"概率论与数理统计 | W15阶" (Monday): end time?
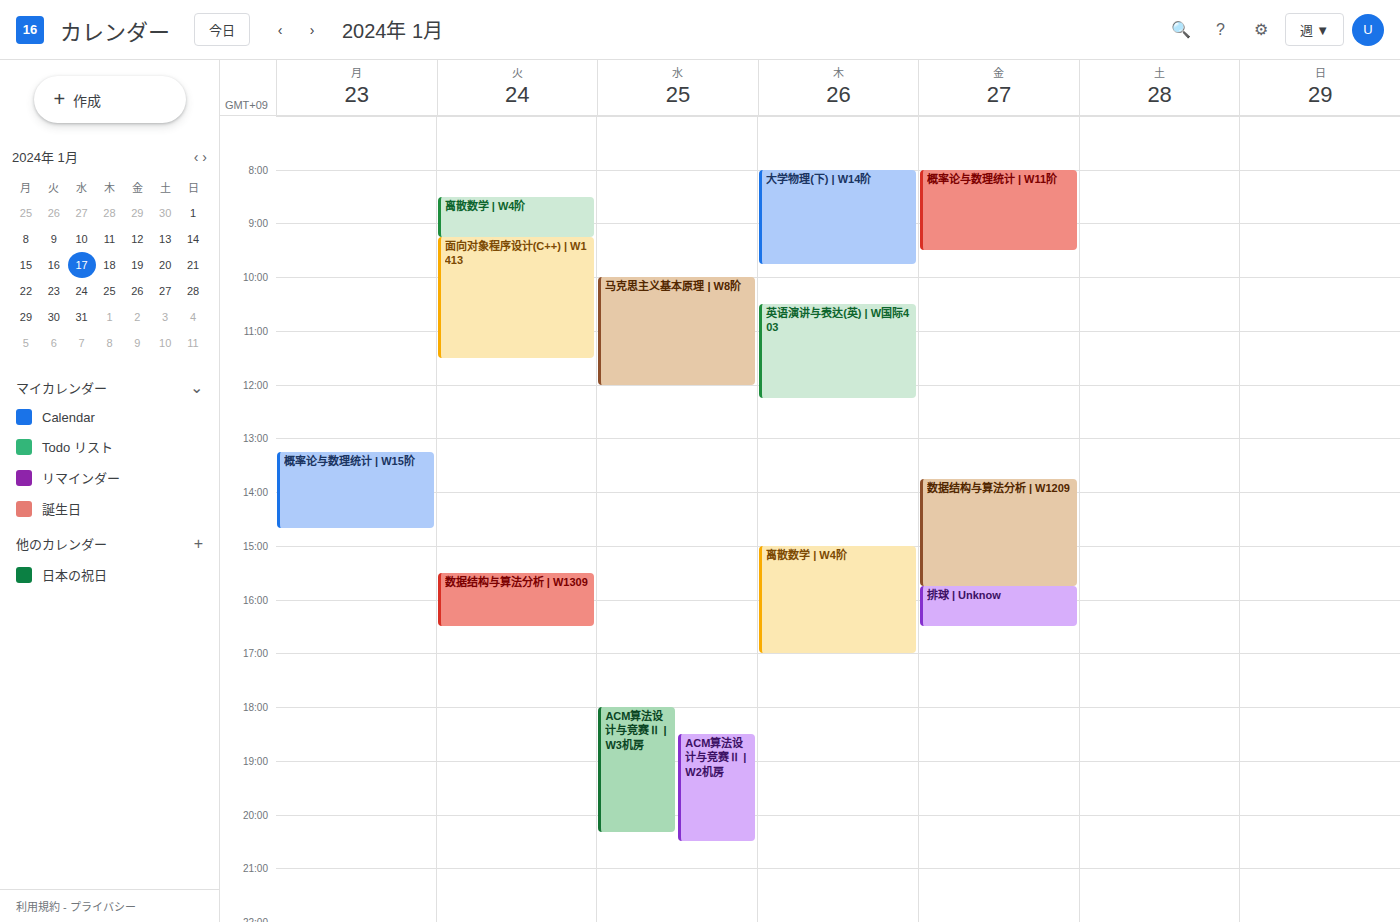
2:40 PM